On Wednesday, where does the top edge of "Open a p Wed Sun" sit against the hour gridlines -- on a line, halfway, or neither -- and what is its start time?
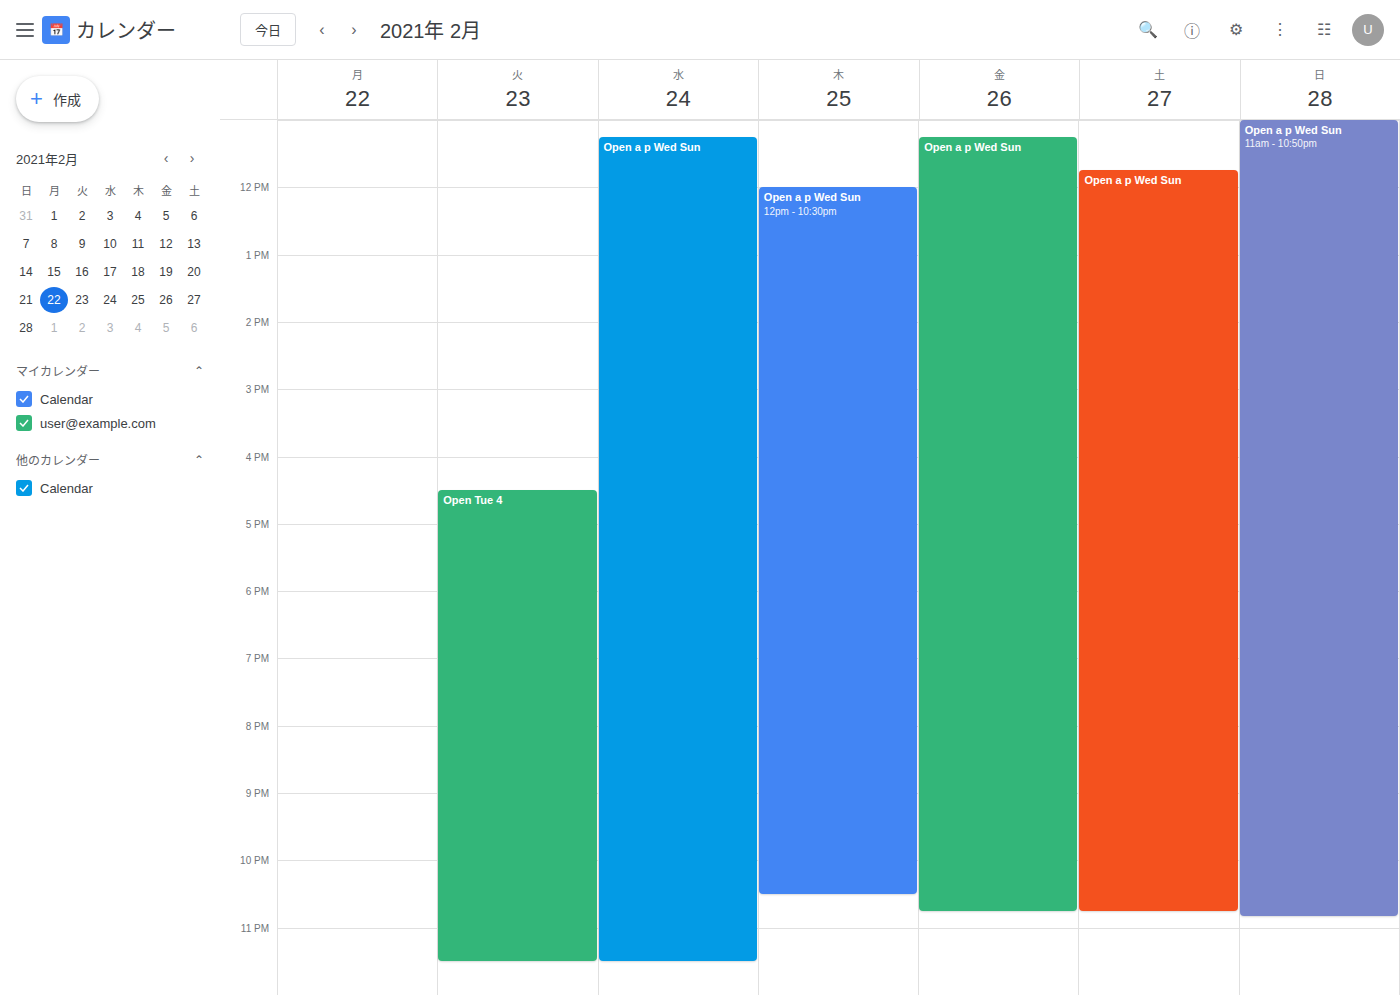
11:15 AM -- neither: a quarter of the way from the 11 AM line to the 12 PM line.